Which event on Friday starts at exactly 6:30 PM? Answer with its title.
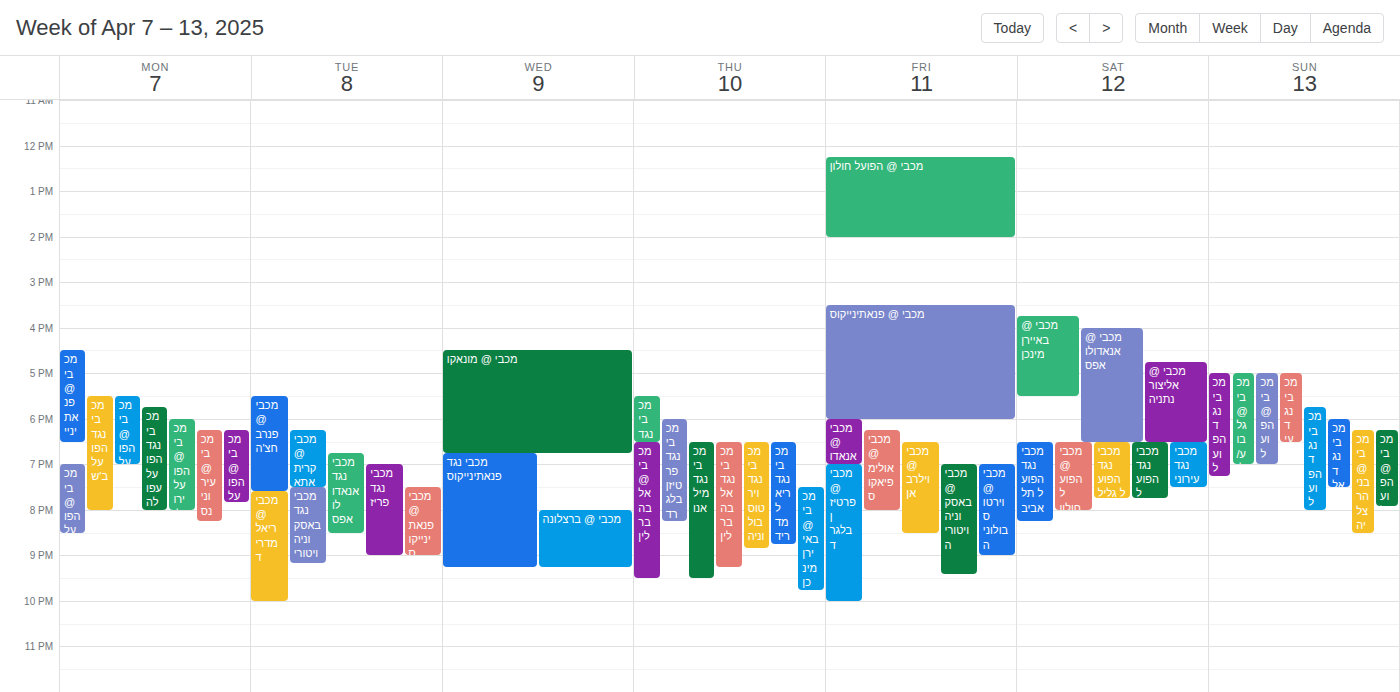
"מכבי @ וילרבאן"